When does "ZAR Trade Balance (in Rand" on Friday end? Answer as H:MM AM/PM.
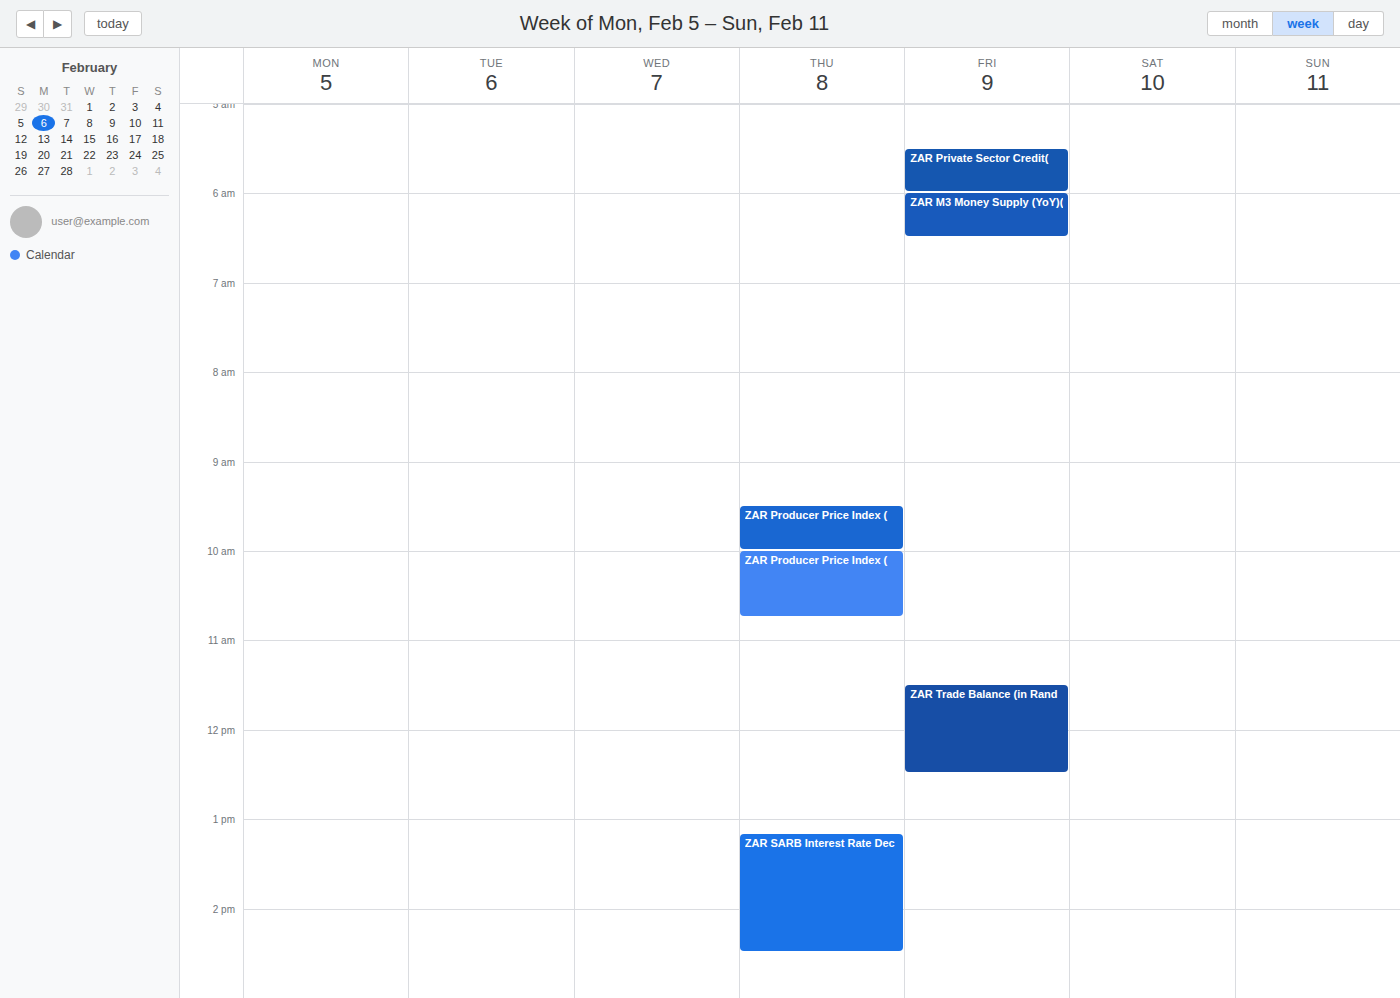
12:30 PM